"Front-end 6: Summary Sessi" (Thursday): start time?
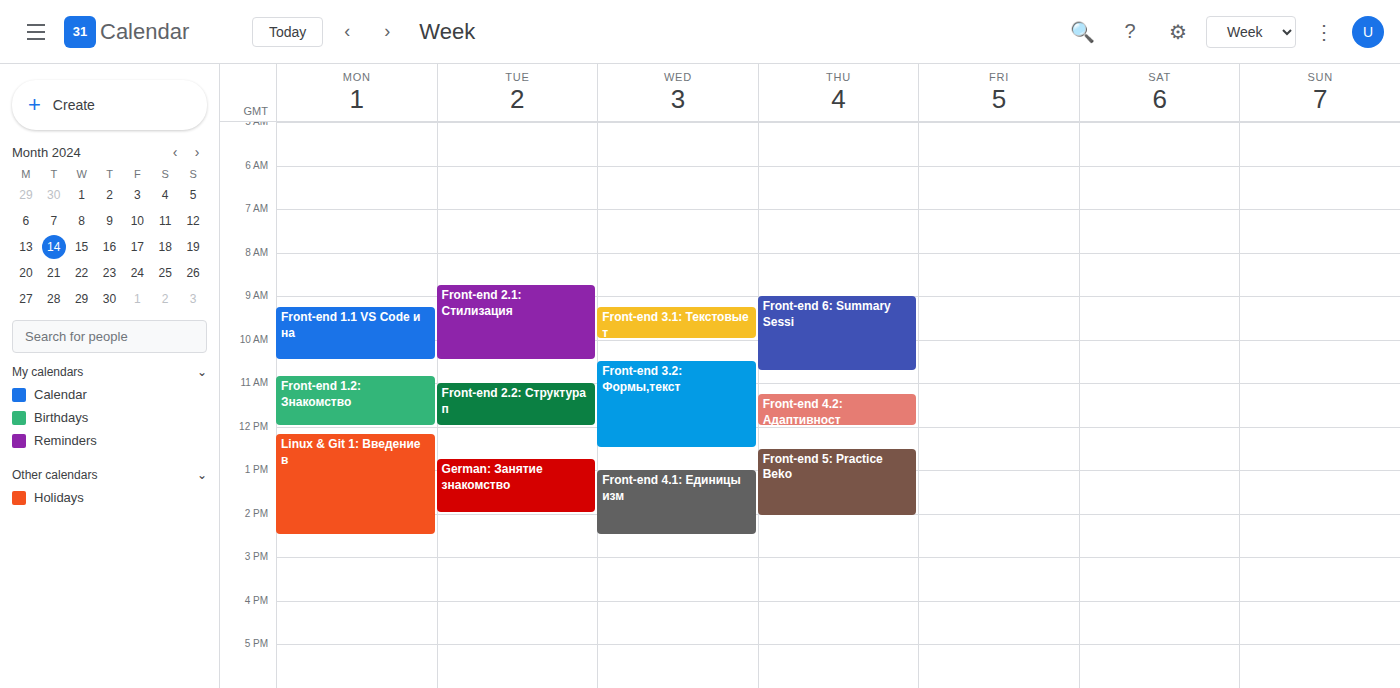
9:00 AM